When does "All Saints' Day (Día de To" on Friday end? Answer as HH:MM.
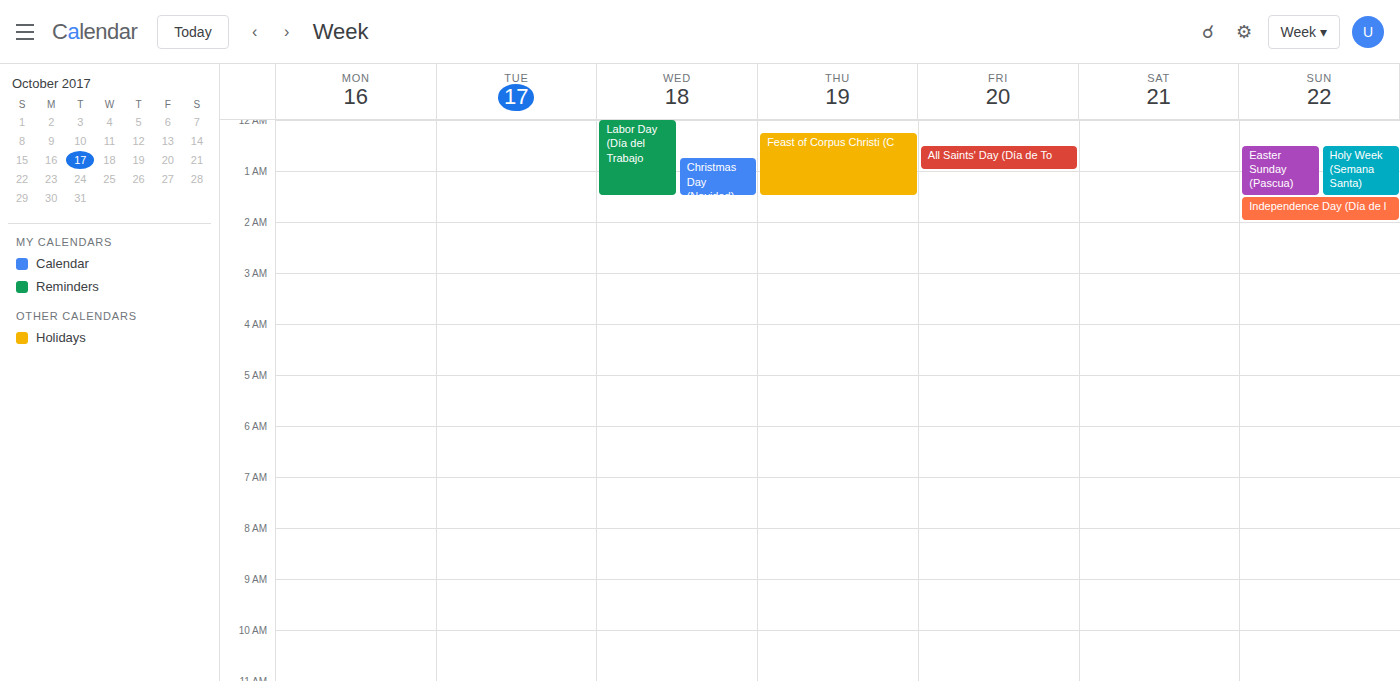
01:00